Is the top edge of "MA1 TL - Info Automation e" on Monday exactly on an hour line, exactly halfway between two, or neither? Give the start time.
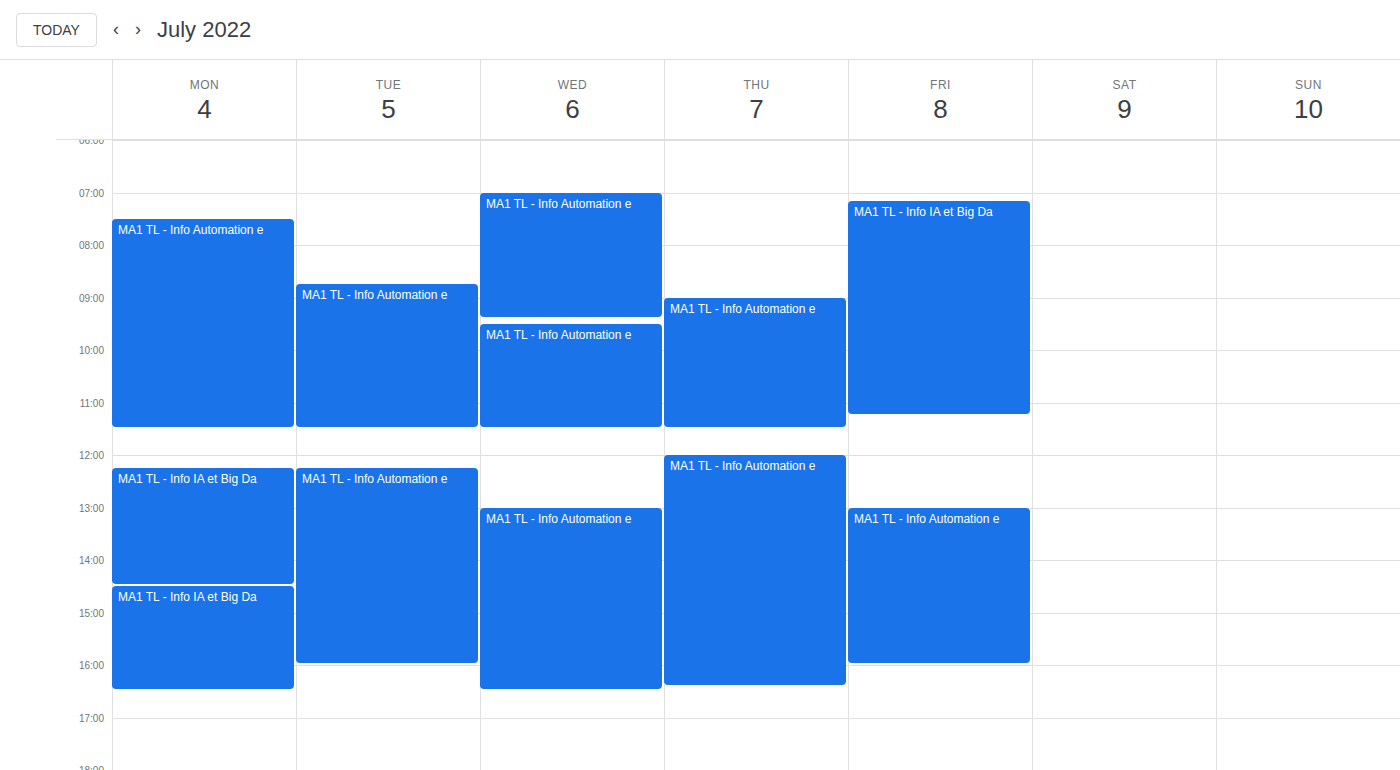
7:30 AM -- halfway between the 7 AM and 8 AM lines.